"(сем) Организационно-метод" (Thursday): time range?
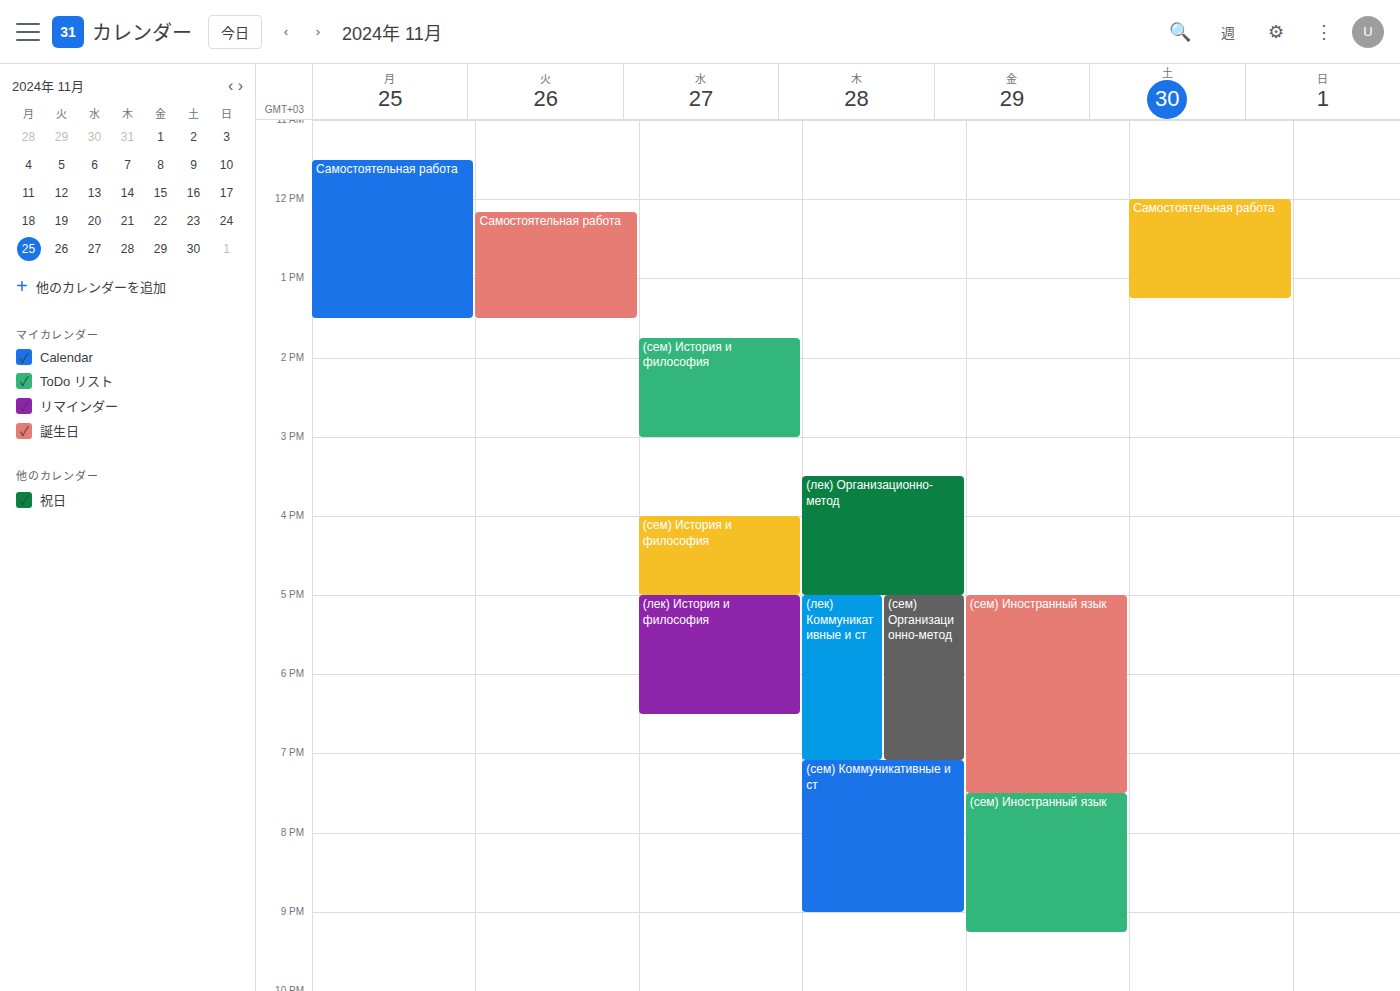
5:00 PM to 7:05 PM